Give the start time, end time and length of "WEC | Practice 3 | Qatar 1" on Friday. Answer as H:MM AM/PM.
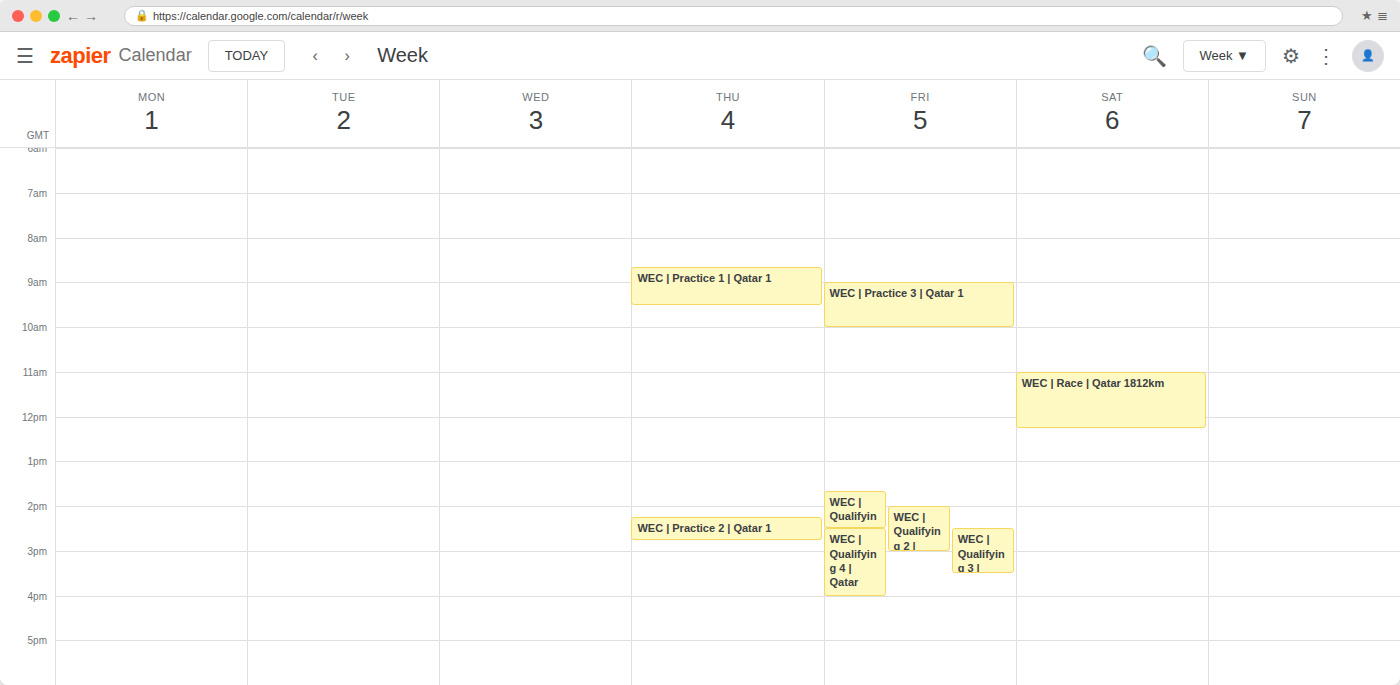
9:00 AM to 10:00 AM, 1 hour